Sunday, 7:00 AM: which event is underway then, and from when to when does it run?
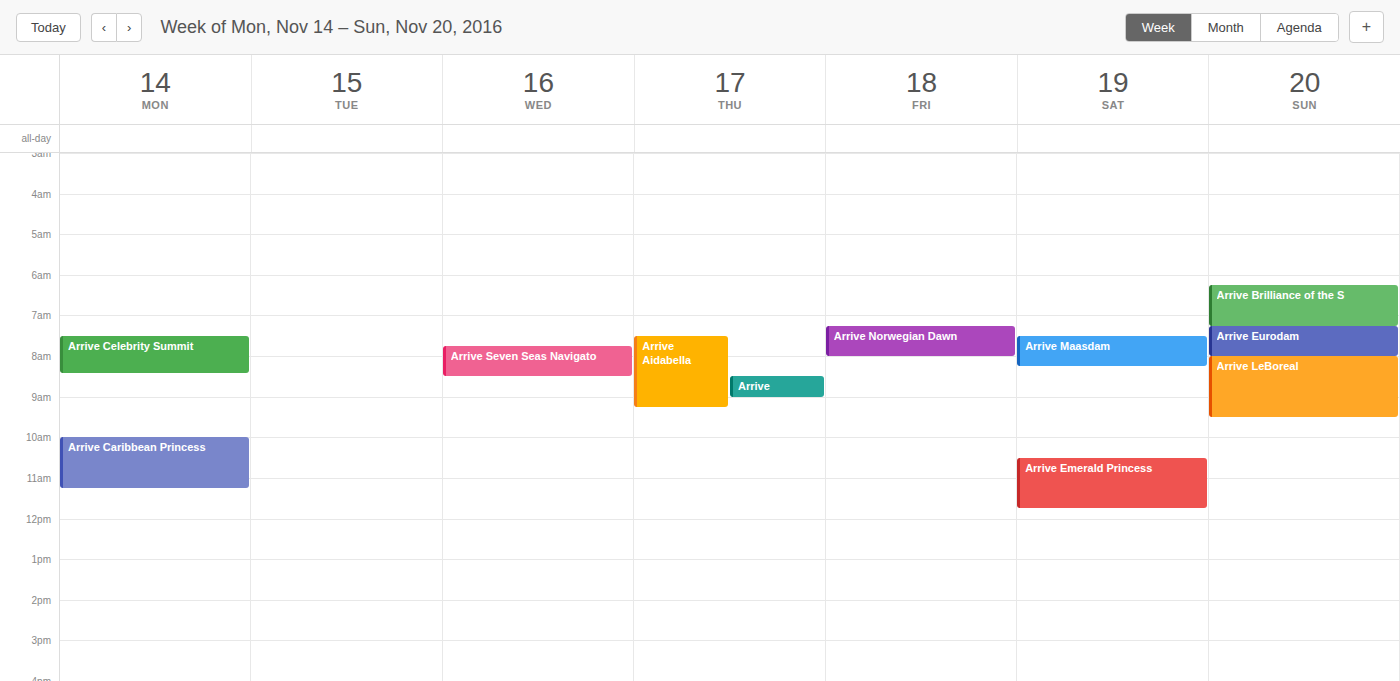
"Arrive Brilliance of the S", 6:15 AM to 7:15 AM